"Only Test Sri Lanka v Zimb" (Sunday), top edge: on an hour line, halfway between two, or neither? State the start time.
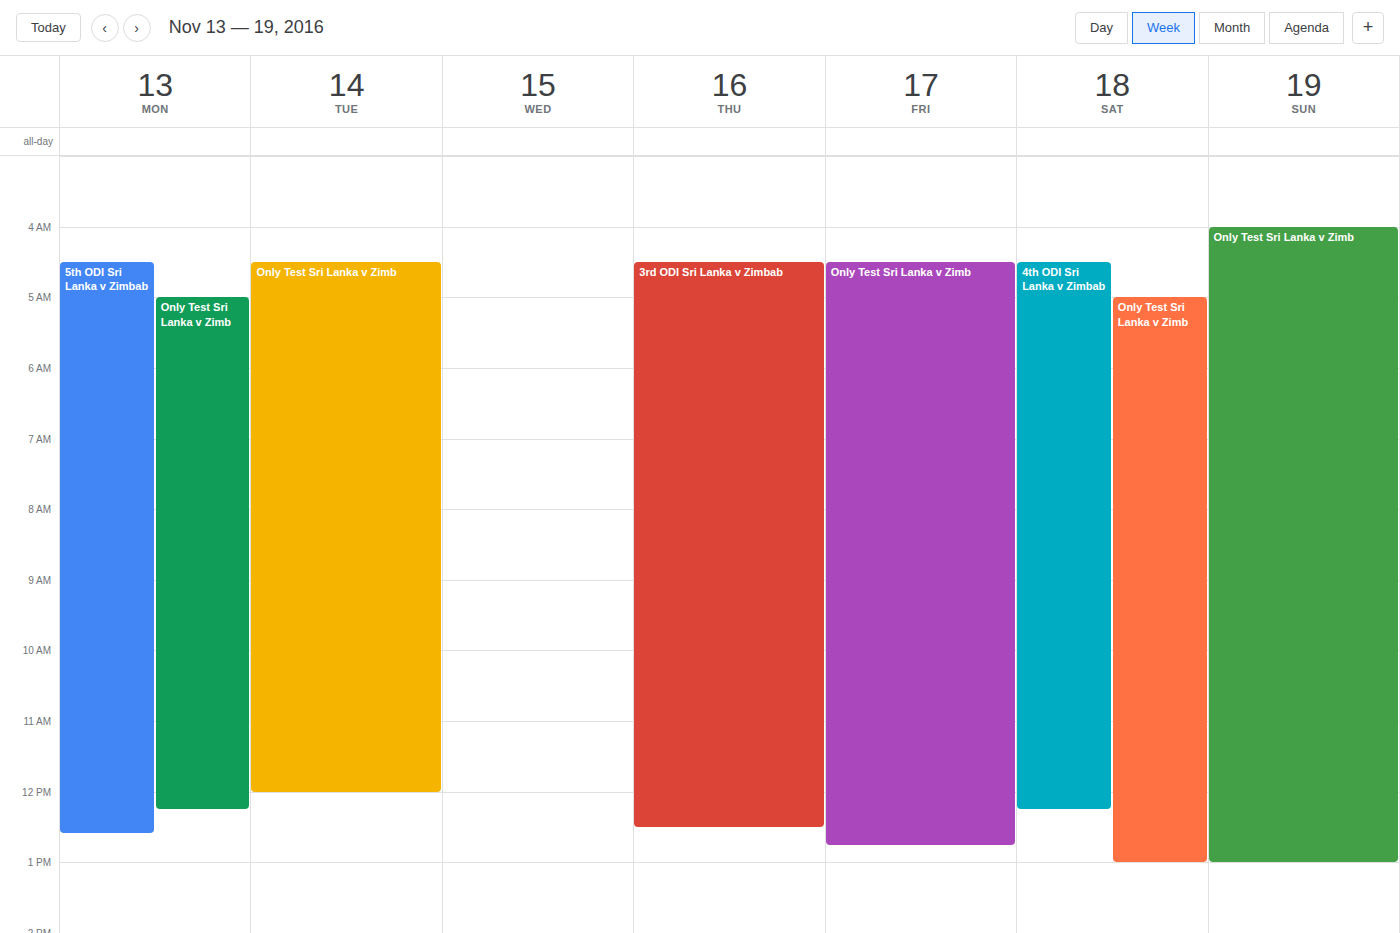
04:00 -- exactly on the 04:00 line.